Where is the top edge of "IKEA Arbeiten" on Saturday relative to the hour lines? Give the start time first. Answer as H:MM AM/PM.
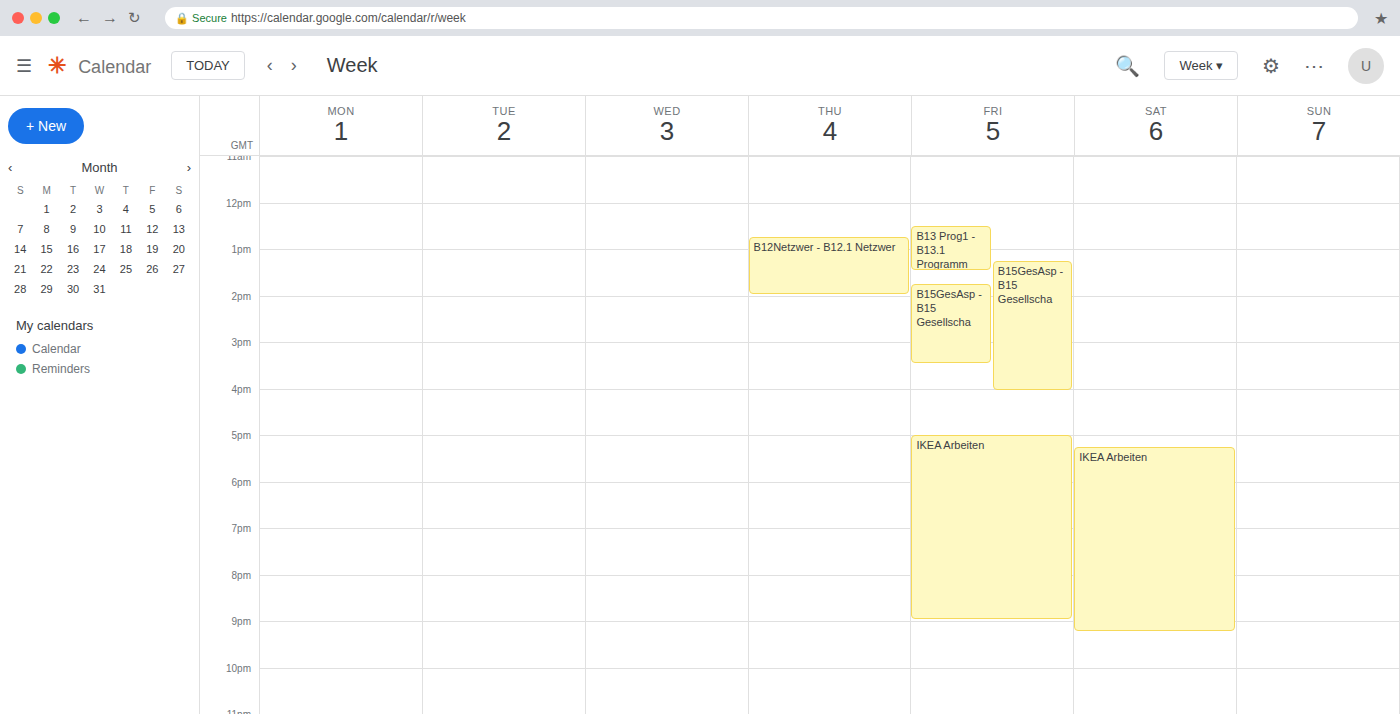
5:15 PM -- neither: a quarter of the way from the 5 PM line to the 6 PM line.